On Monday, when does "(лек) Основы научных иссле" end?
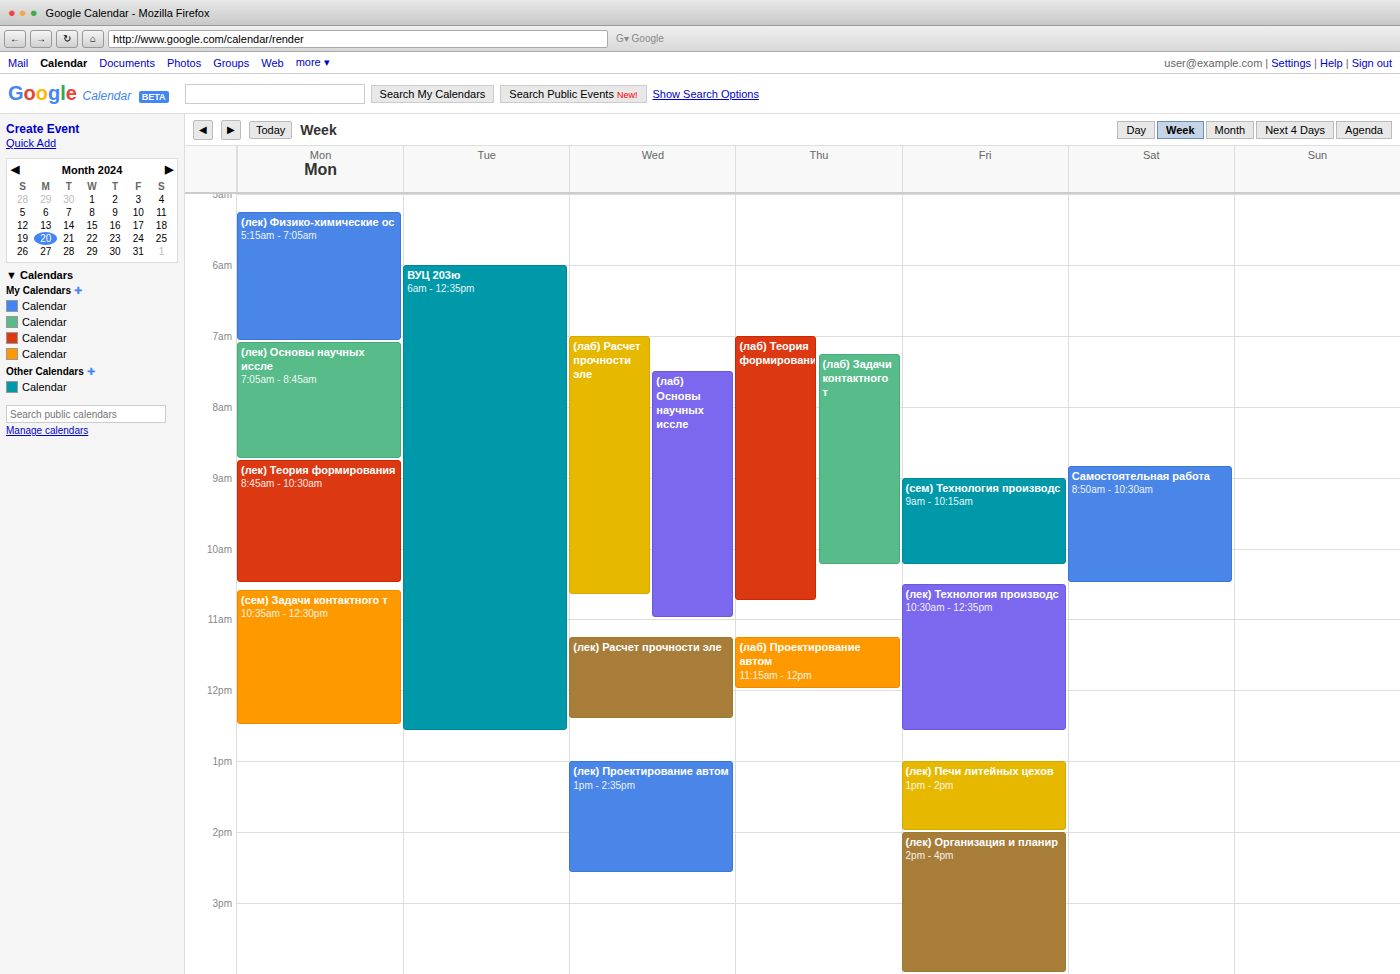
8:45 AM